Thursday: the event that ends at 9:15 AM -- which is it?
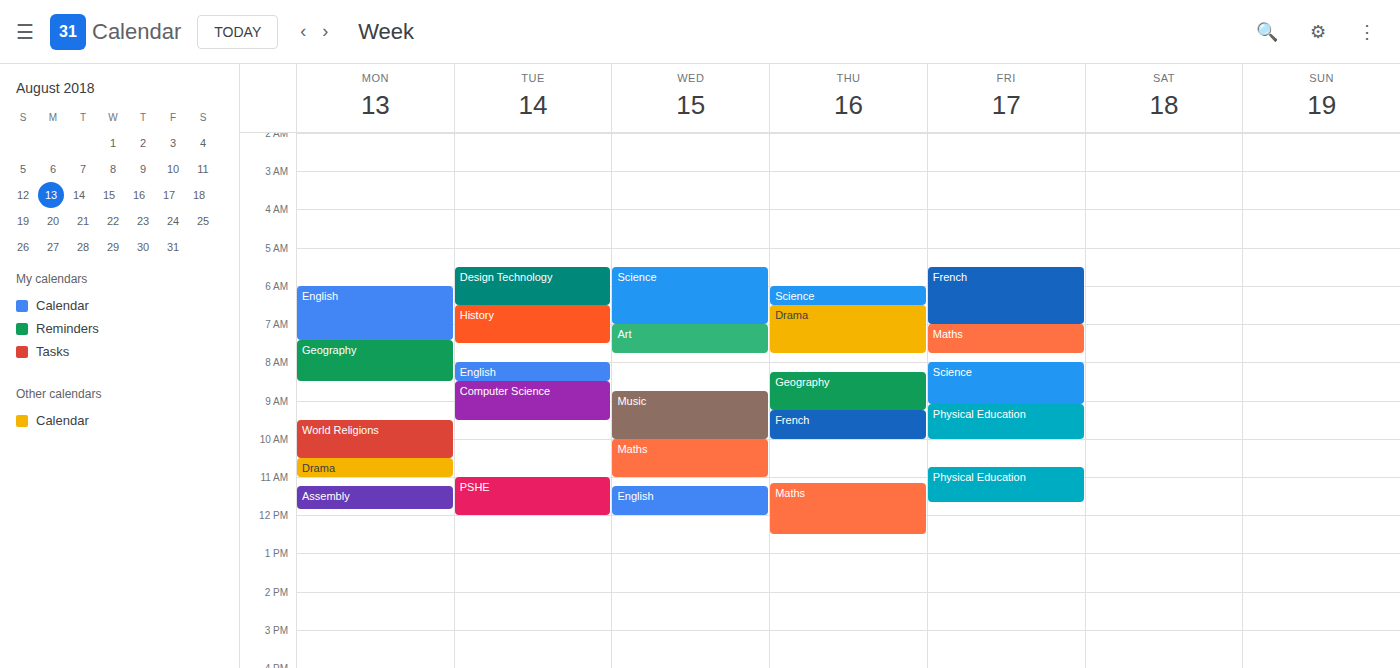
"Geography"